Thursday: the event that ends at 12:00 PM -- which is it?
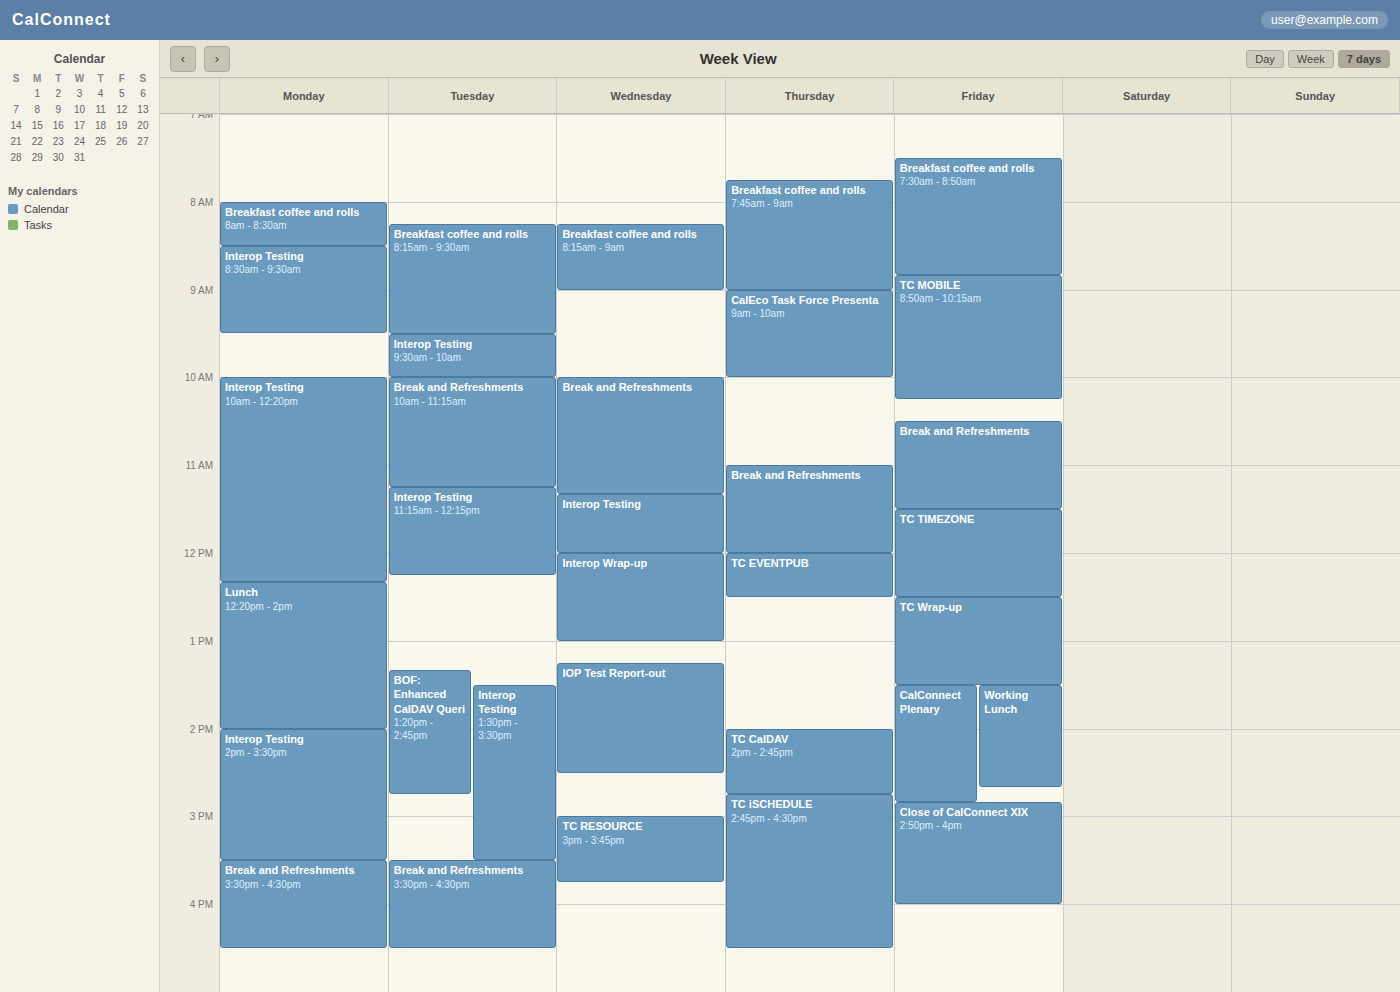
"Break and Refreshments"